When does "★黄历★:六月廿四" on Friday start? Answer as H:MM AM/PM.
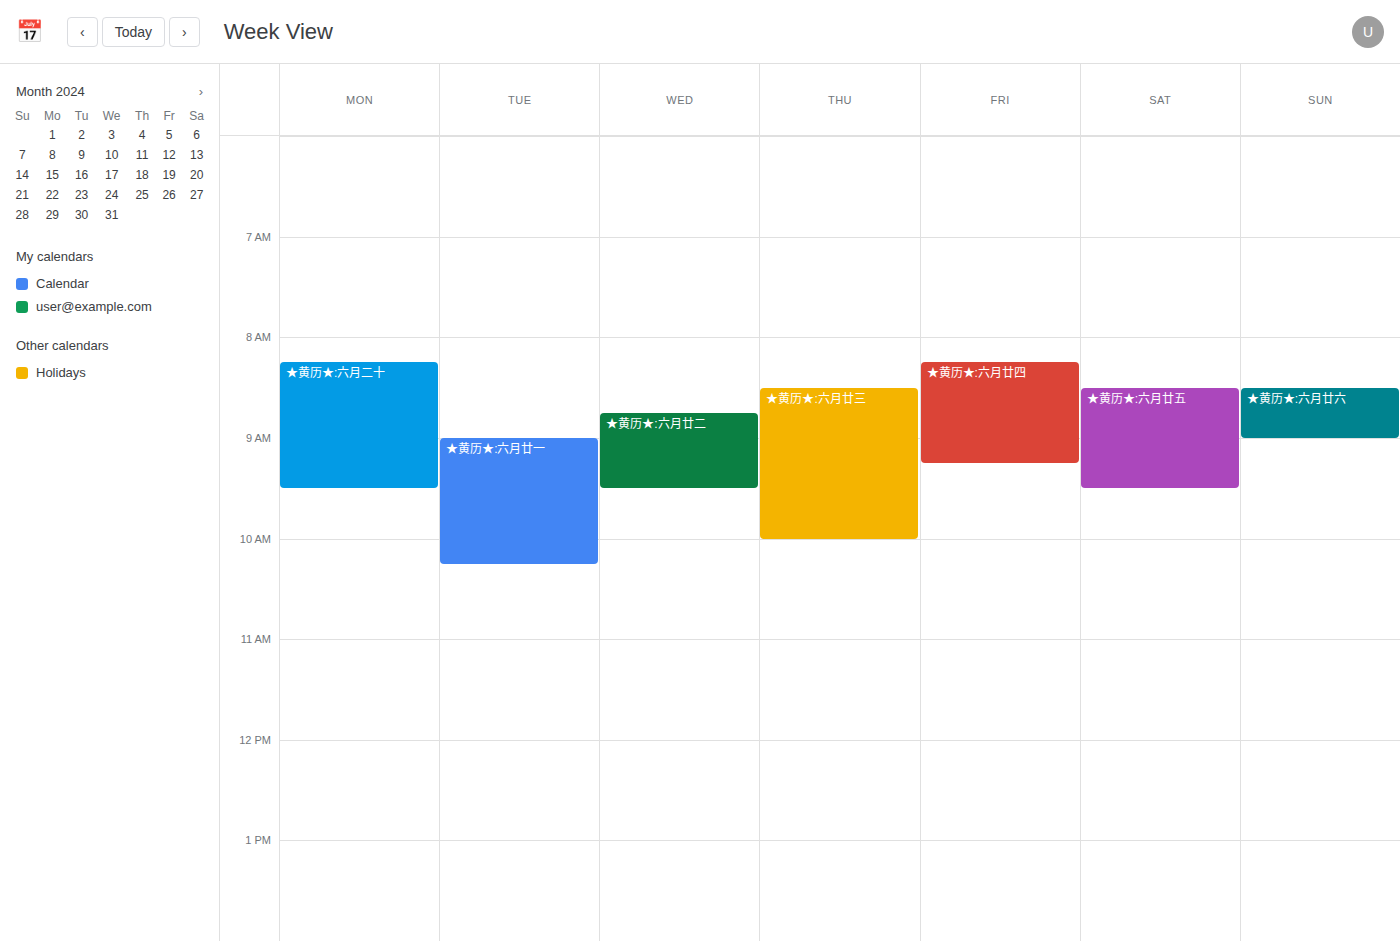
8:15 AM